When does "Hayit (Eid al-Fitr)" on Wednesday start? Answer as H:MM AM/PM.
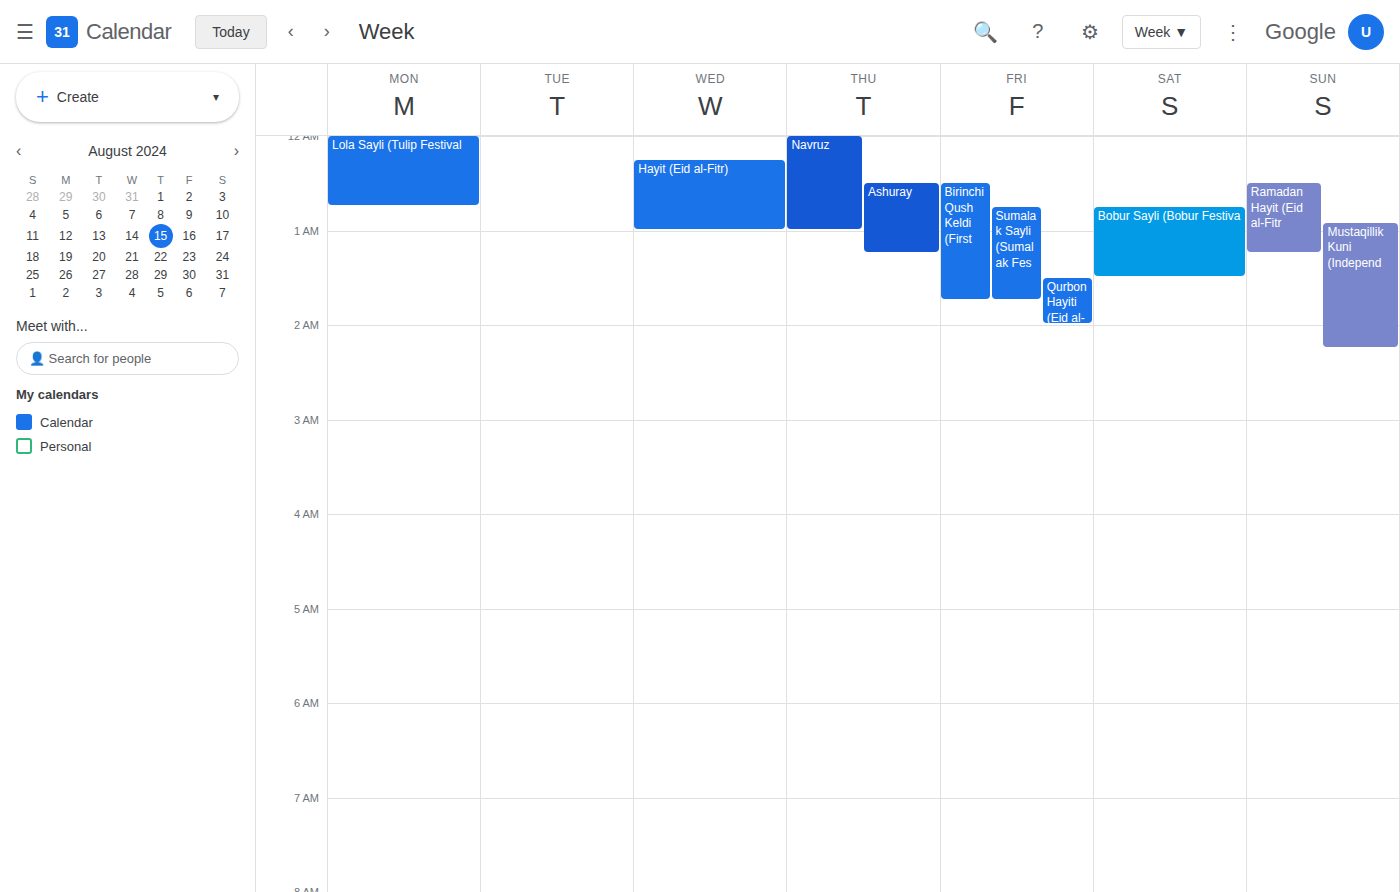
12:15 AM